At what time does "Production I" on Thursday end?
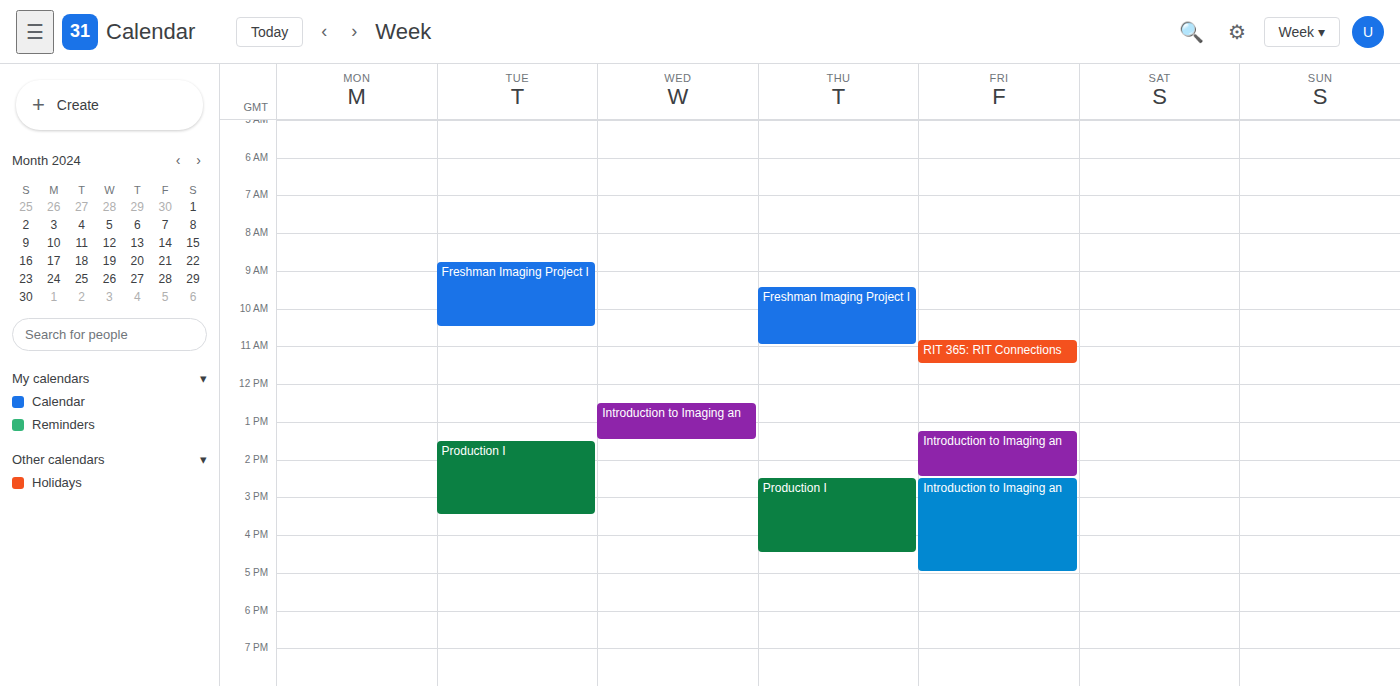
16:30